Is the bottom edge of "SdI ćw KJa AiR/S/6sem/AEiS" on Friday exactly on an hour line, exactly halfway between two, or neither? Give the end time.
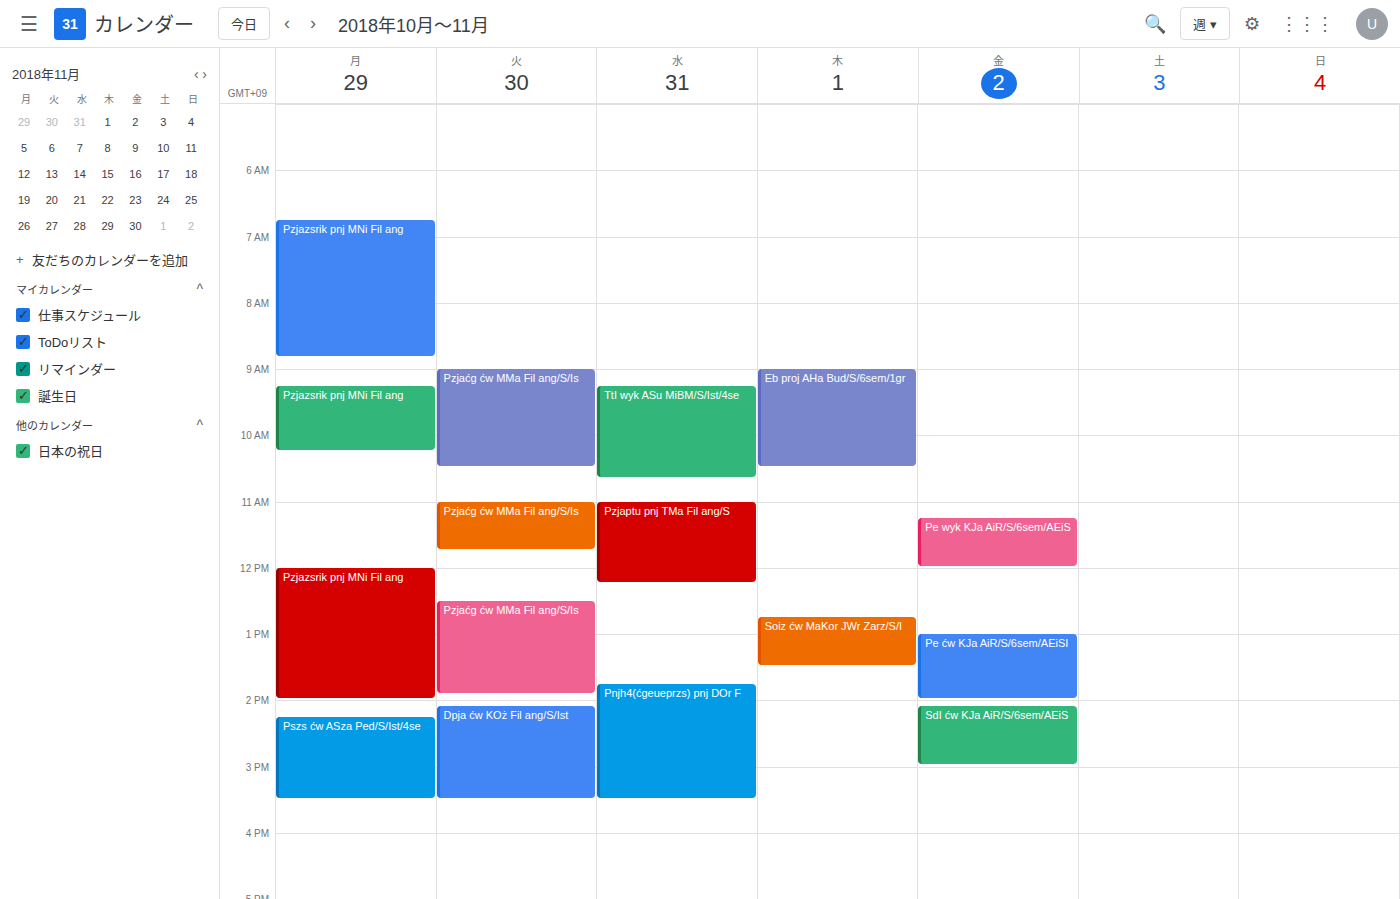
3:00 PM -- exactly on the 3 PM line.